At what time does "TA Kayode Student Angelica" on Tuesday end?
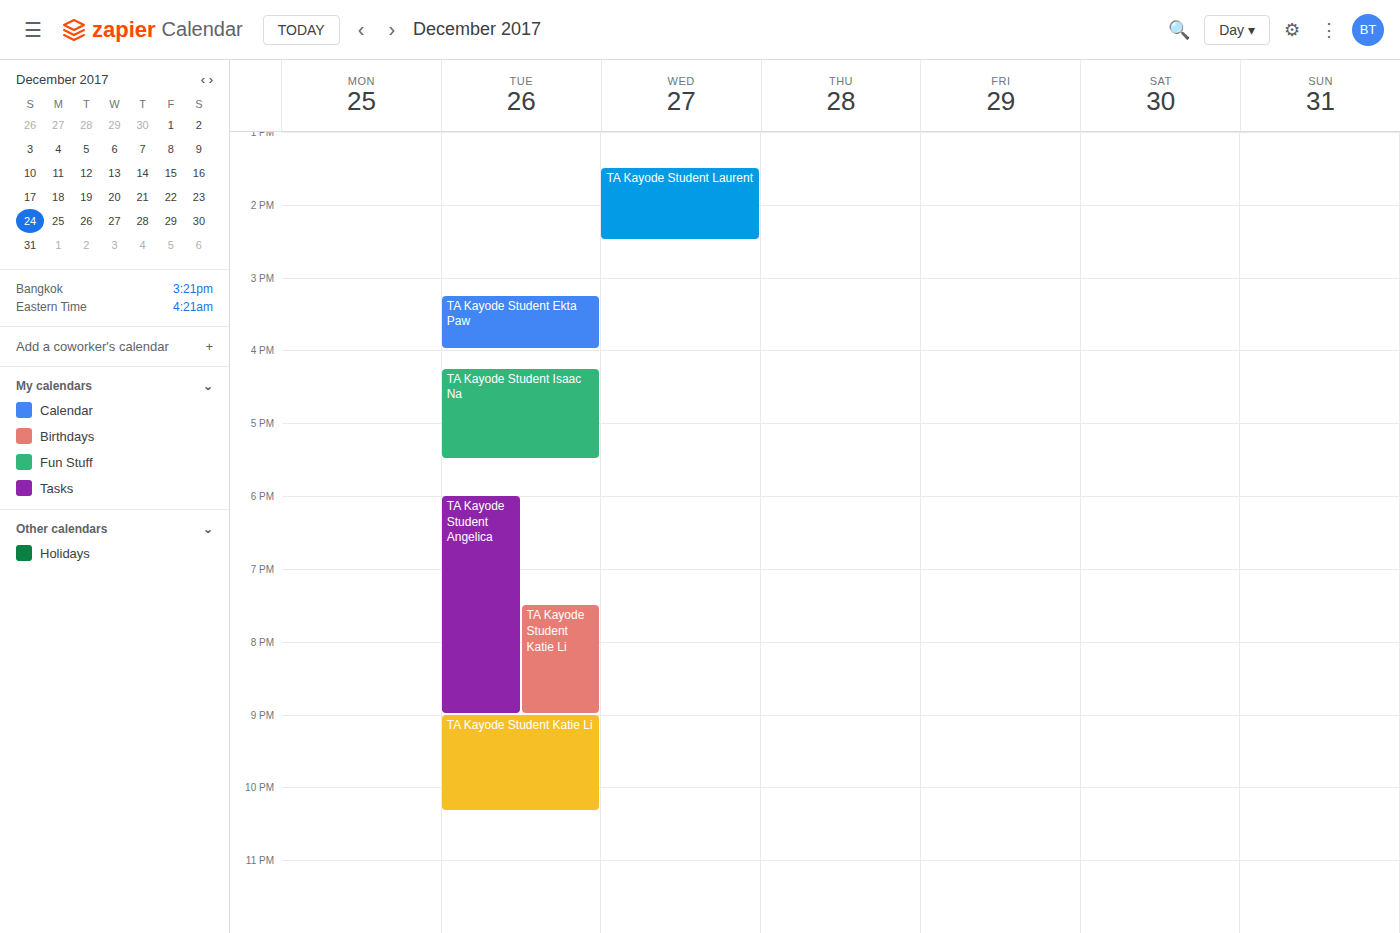
9:00 PM